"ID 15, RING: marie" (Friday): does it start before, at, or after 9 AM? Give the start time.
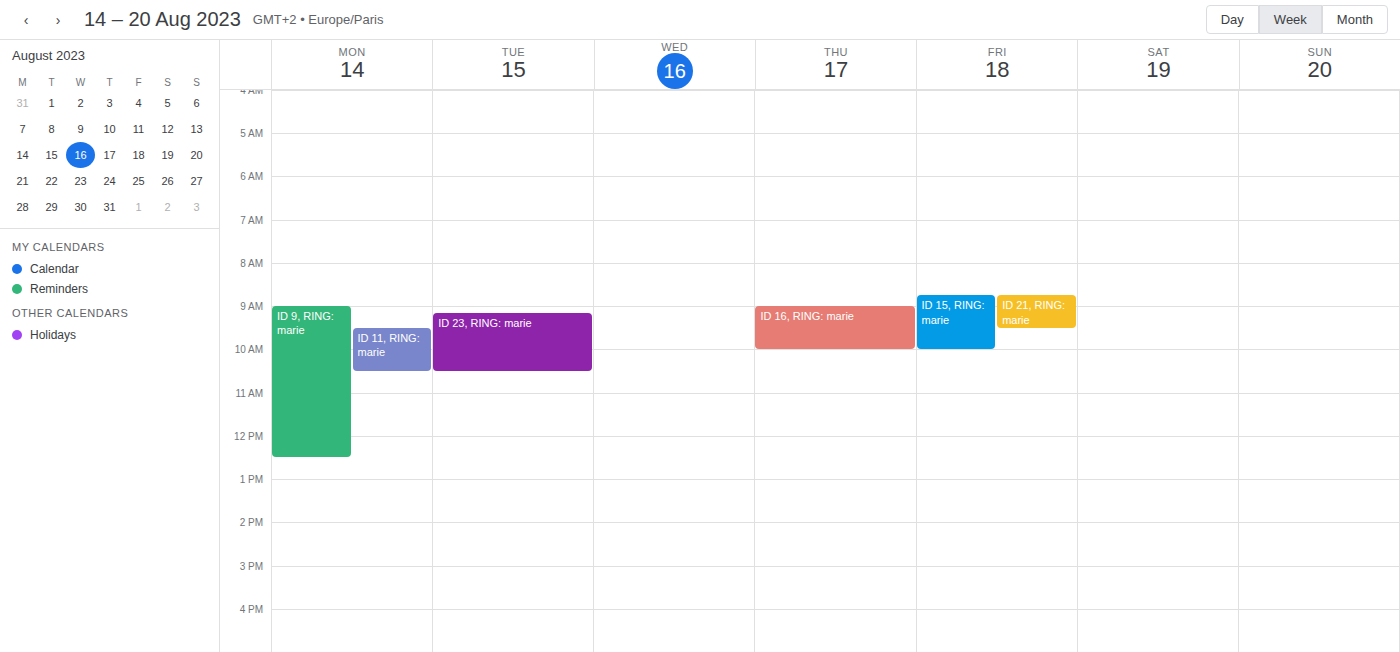
8:45 AM -- before 9 AM, 15 minutes above the 9 AM line.